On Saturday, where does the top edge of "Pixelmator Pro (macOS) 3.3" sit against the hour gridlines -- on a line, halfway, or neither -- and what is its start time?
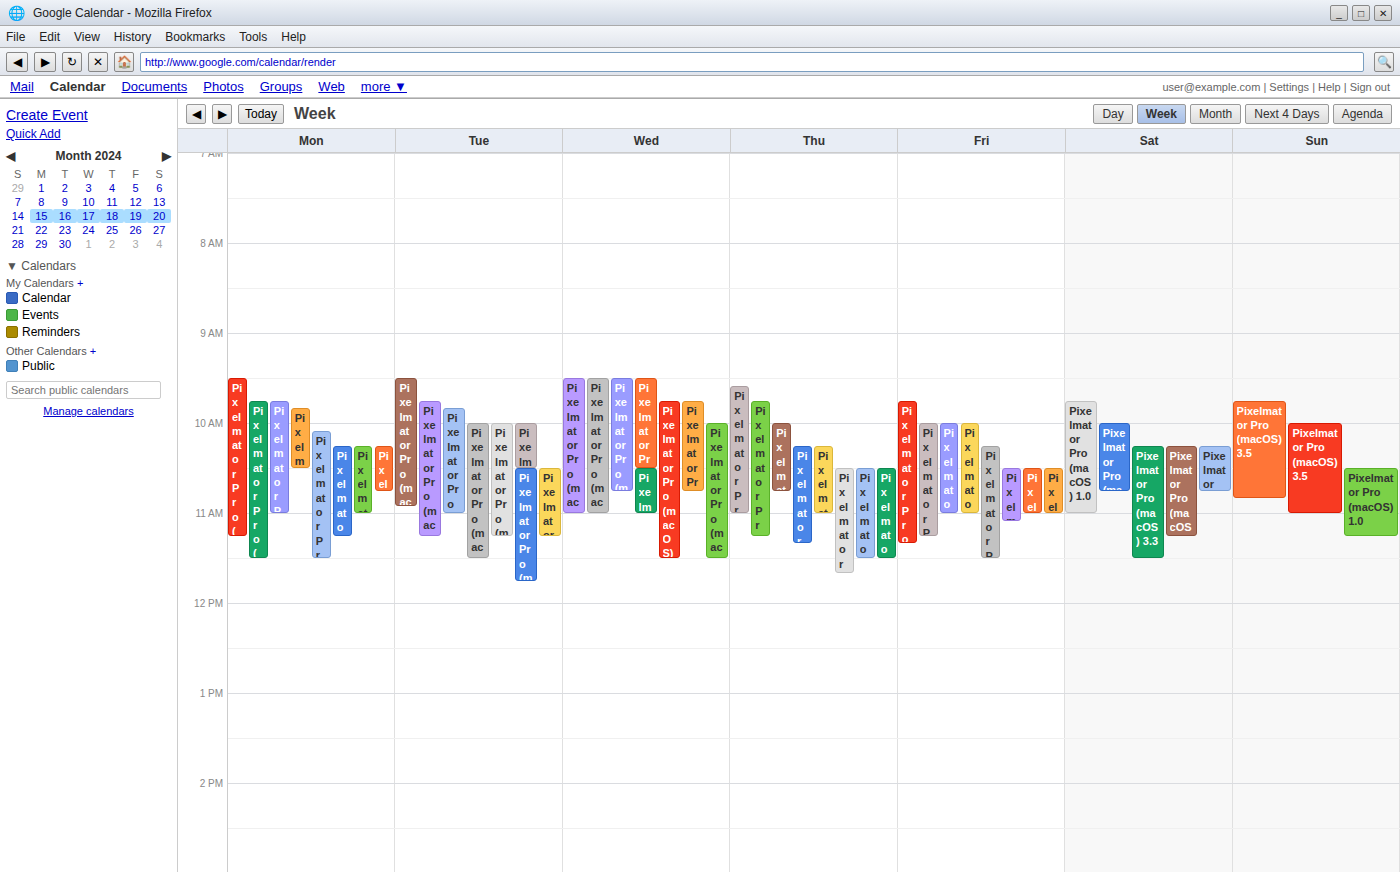
10:15 AM -- neither: a quarter of the way from the 10 AM line to the 11 AM line.